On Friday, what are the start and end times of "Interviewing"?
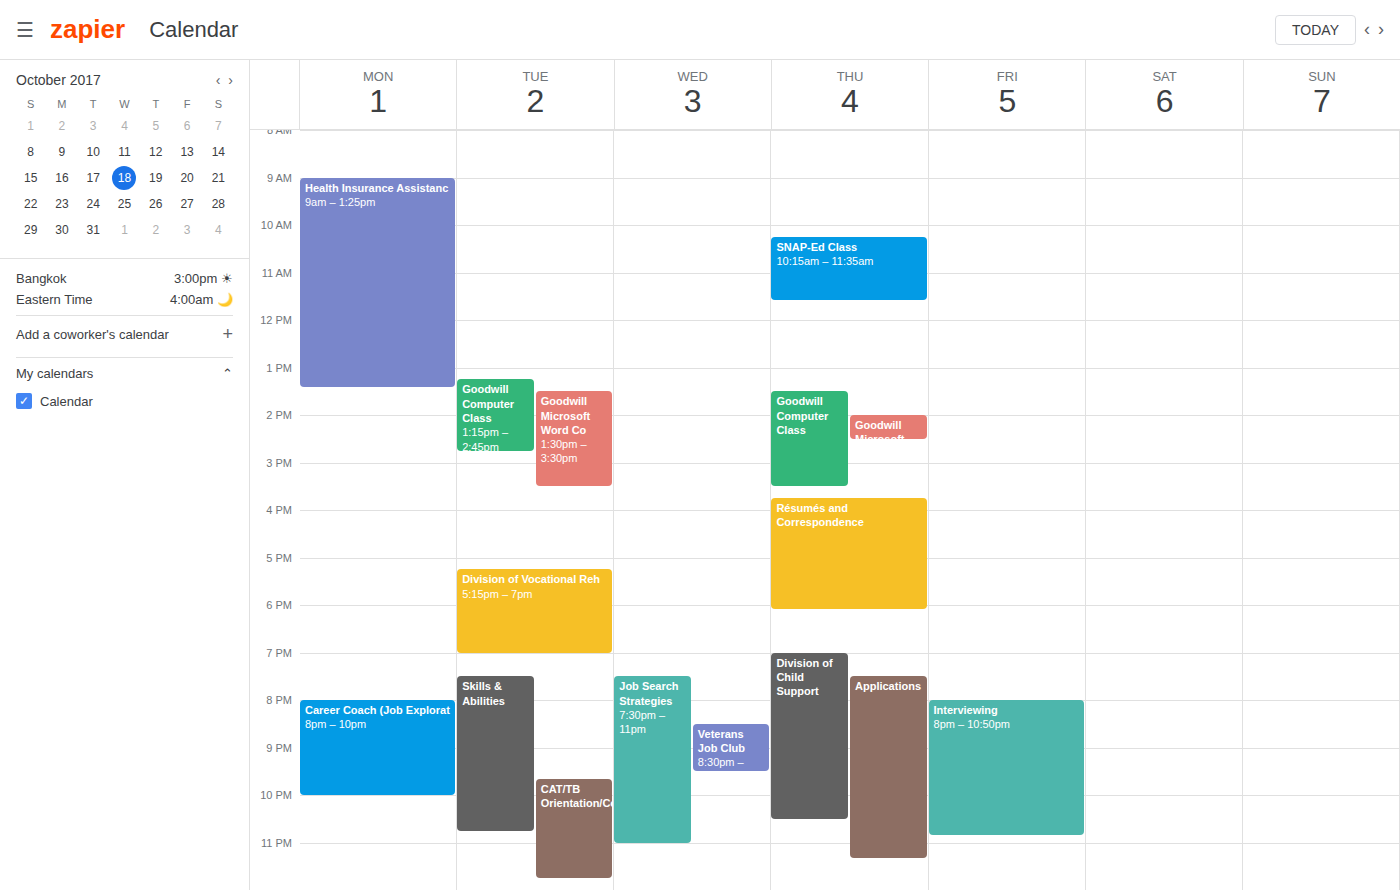
8:00 PM to 10:50 PM